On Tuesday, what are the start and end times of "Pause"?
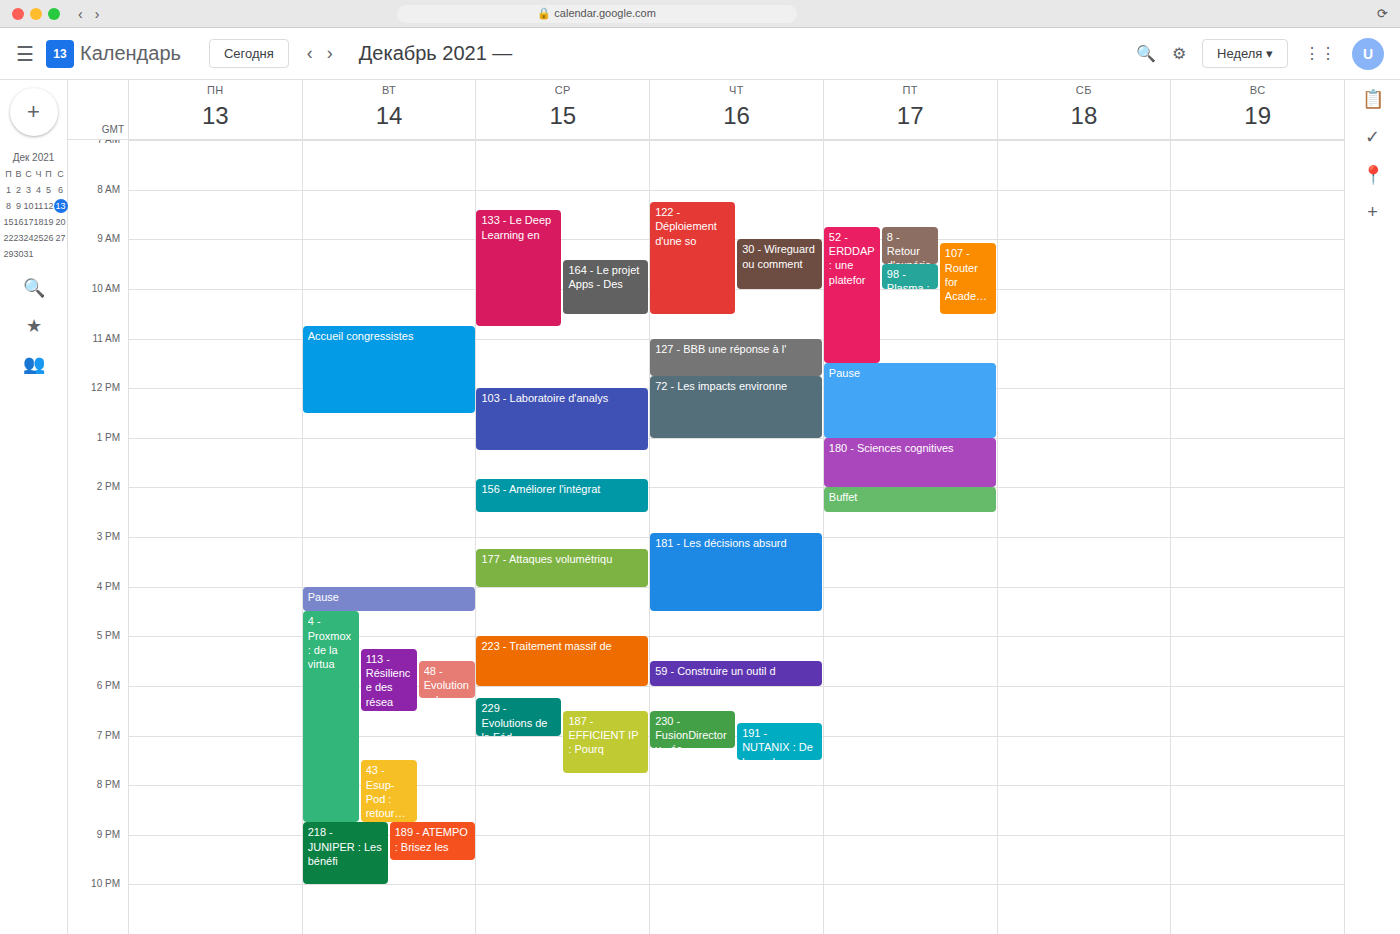
4:00 PM to 4:30 PM